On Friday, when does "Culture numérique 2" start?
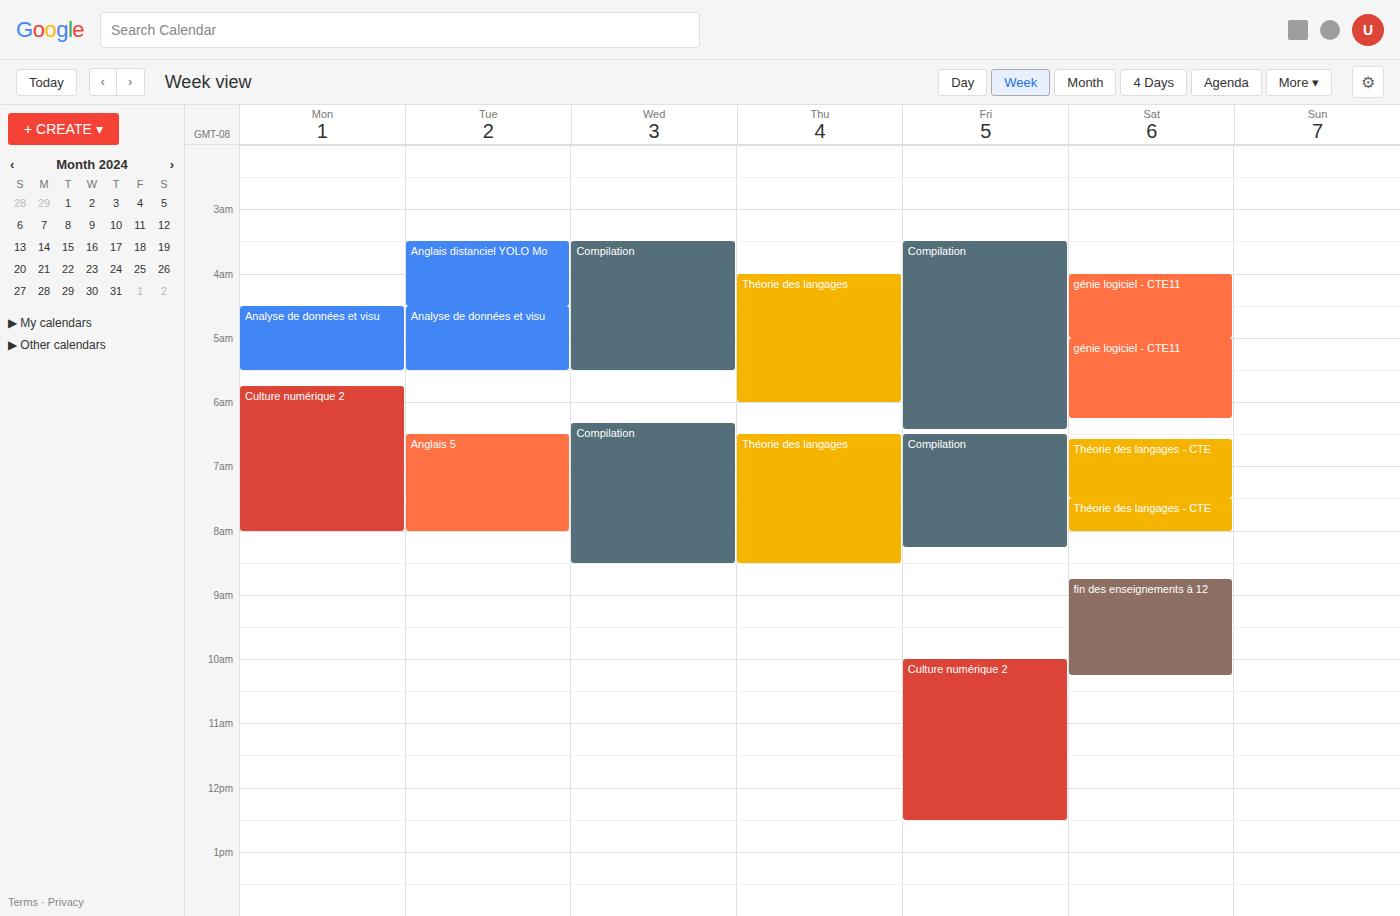
10:00 AM